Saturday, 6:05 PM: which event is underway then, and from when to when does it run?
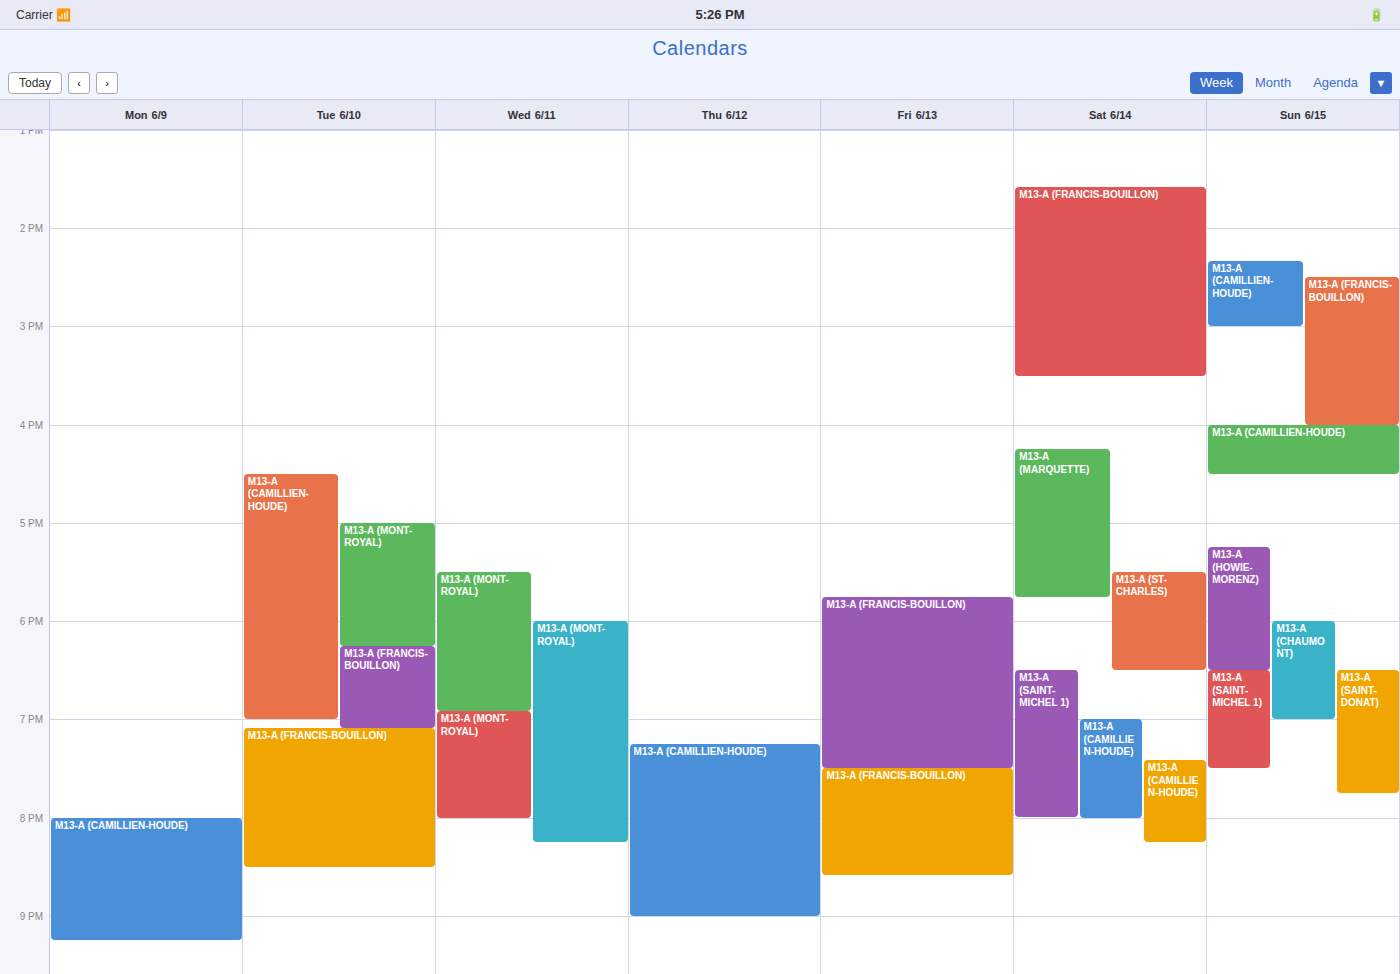
"M13-A (ST-CHARLES)", 5:30 PM to 6:30 PM